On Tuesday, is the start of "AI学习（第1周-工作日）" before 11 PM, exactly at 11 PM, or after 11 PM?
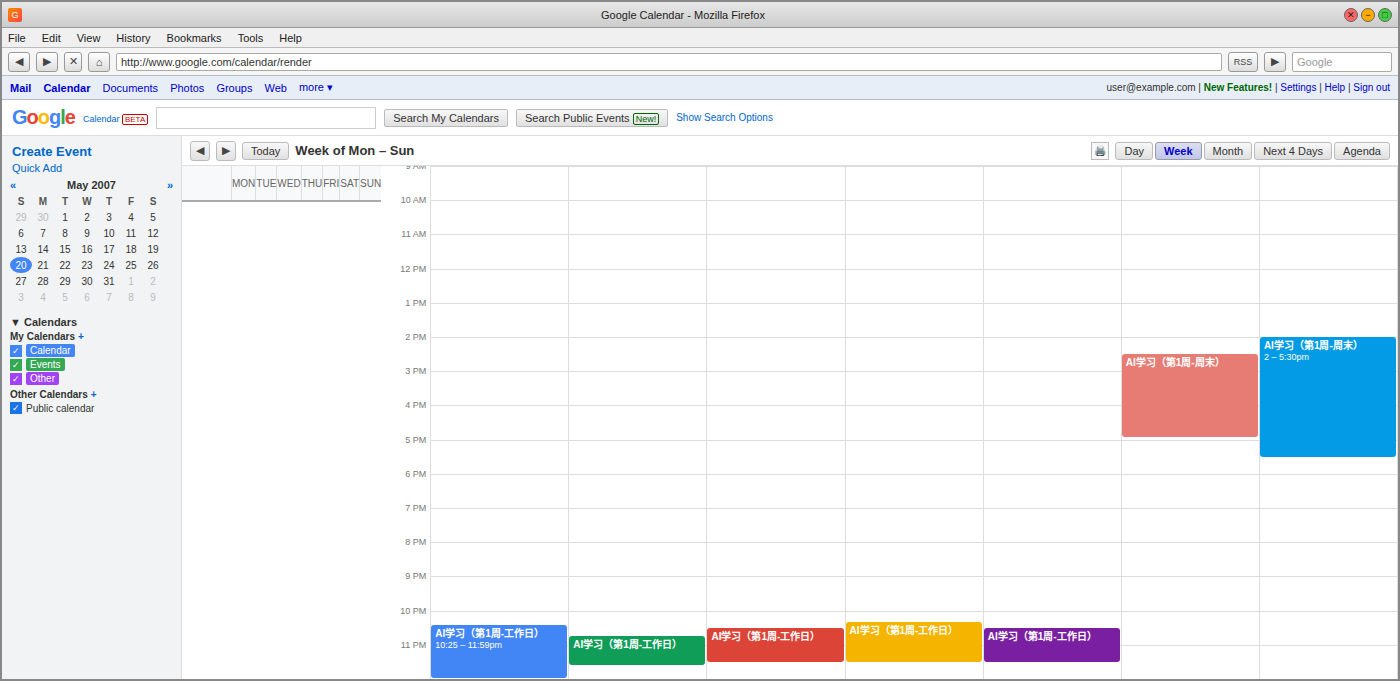
10:45 PM -- before 11 PM, 15 minutes above the 11 PM line.